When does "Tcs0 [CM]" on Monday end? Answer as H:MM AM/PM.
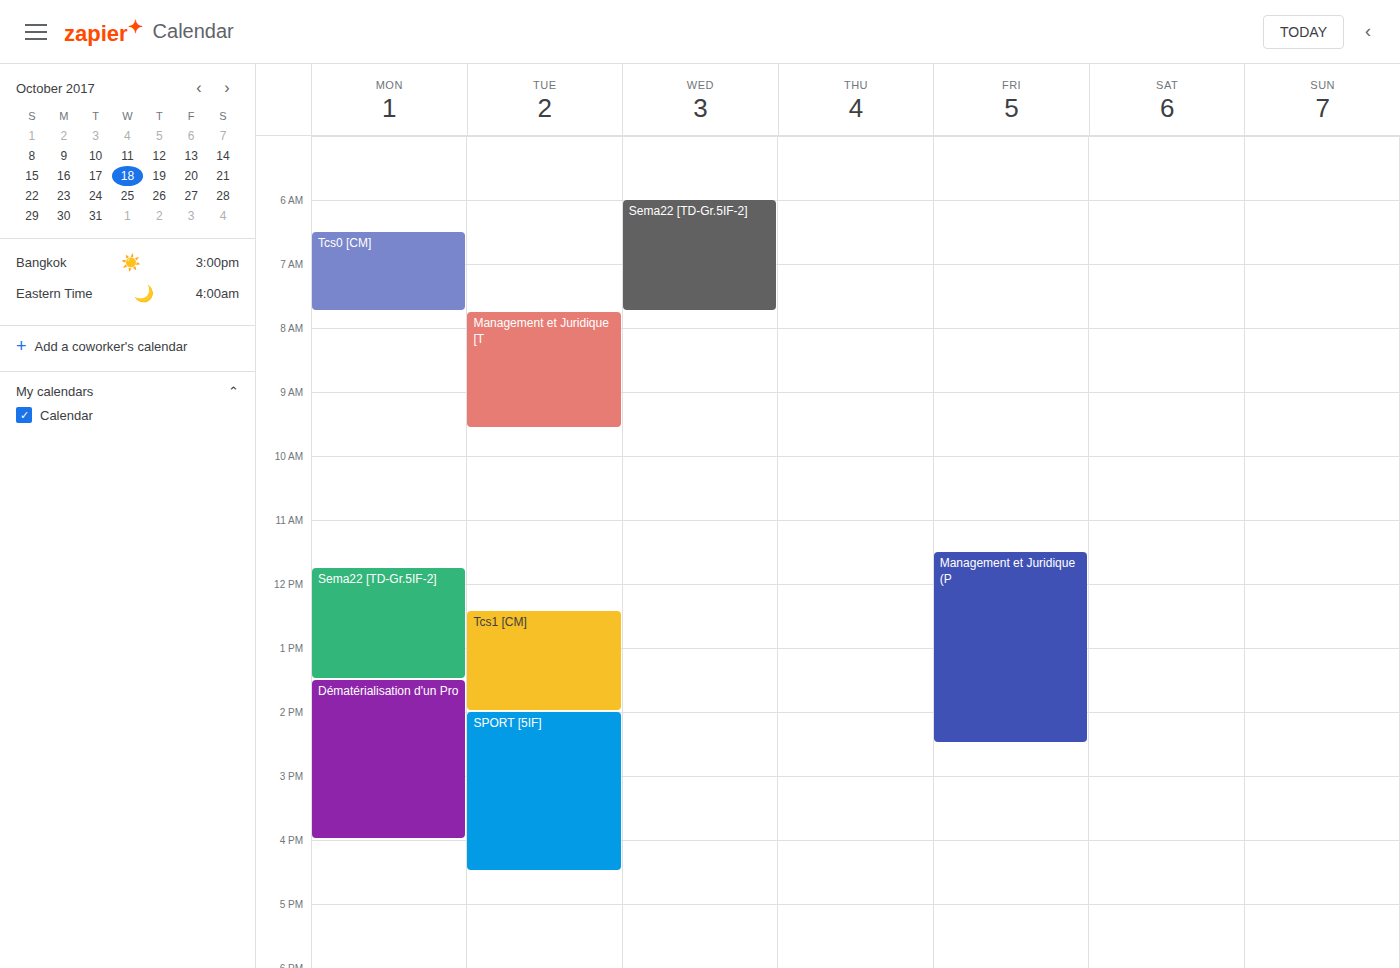
7:45 AM